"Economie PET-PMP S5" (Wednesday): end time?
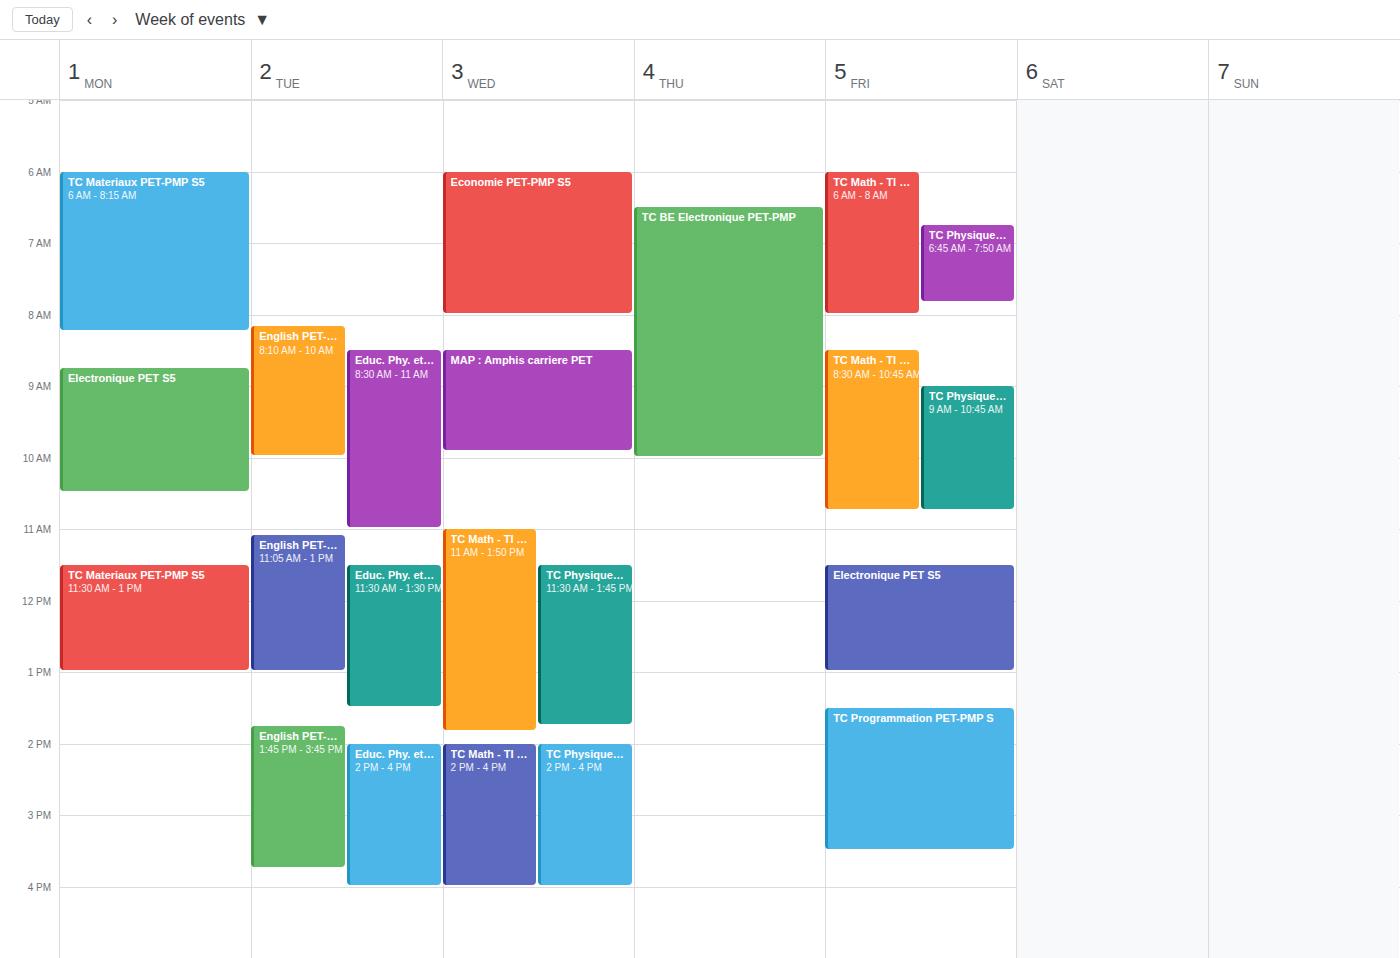
8:00 AM